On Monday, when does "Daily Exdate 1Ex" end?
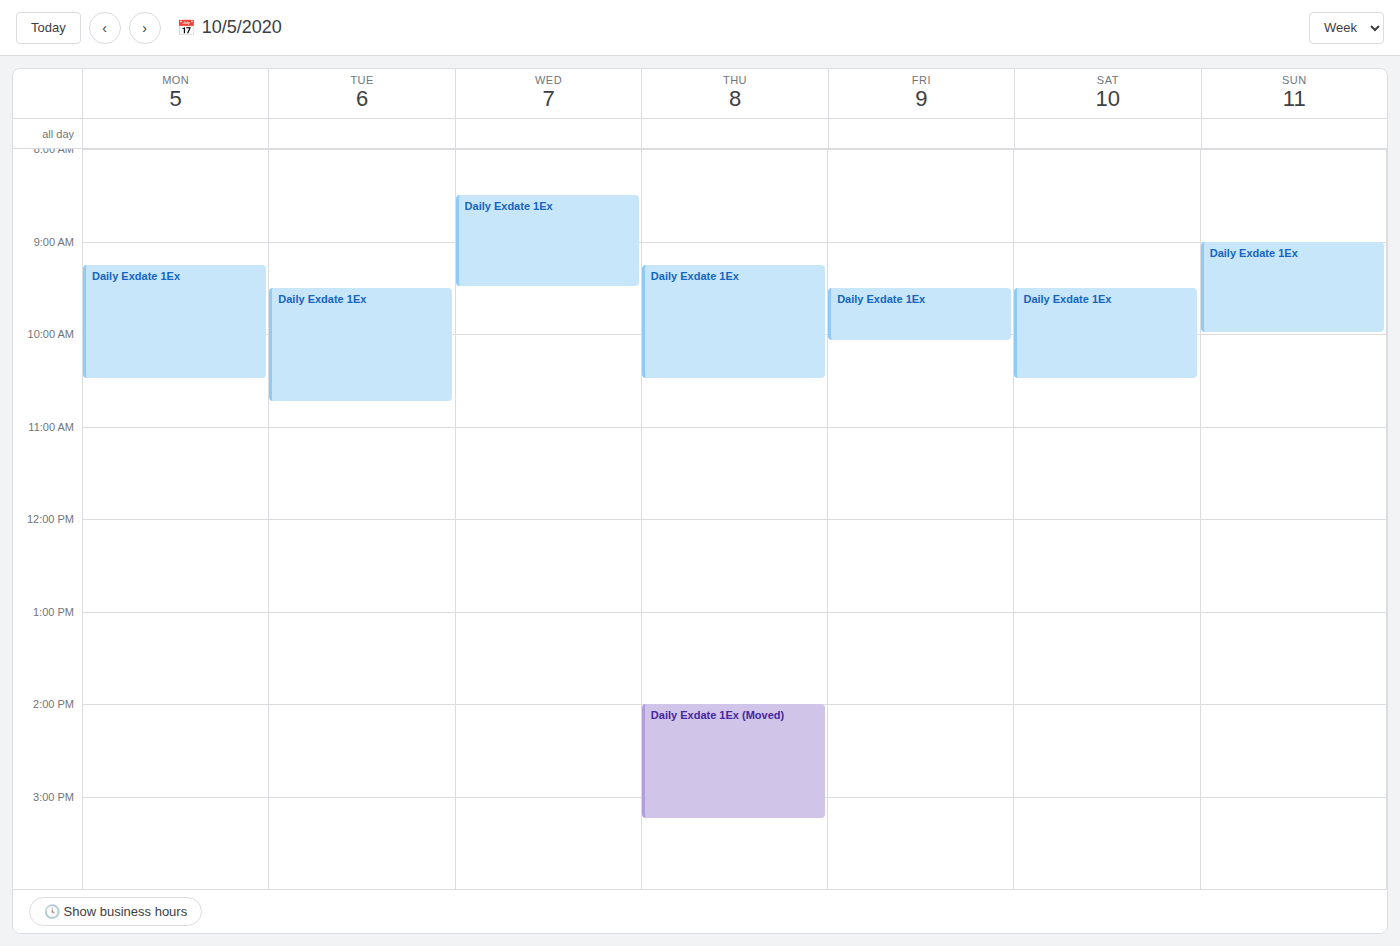
10:30 AM